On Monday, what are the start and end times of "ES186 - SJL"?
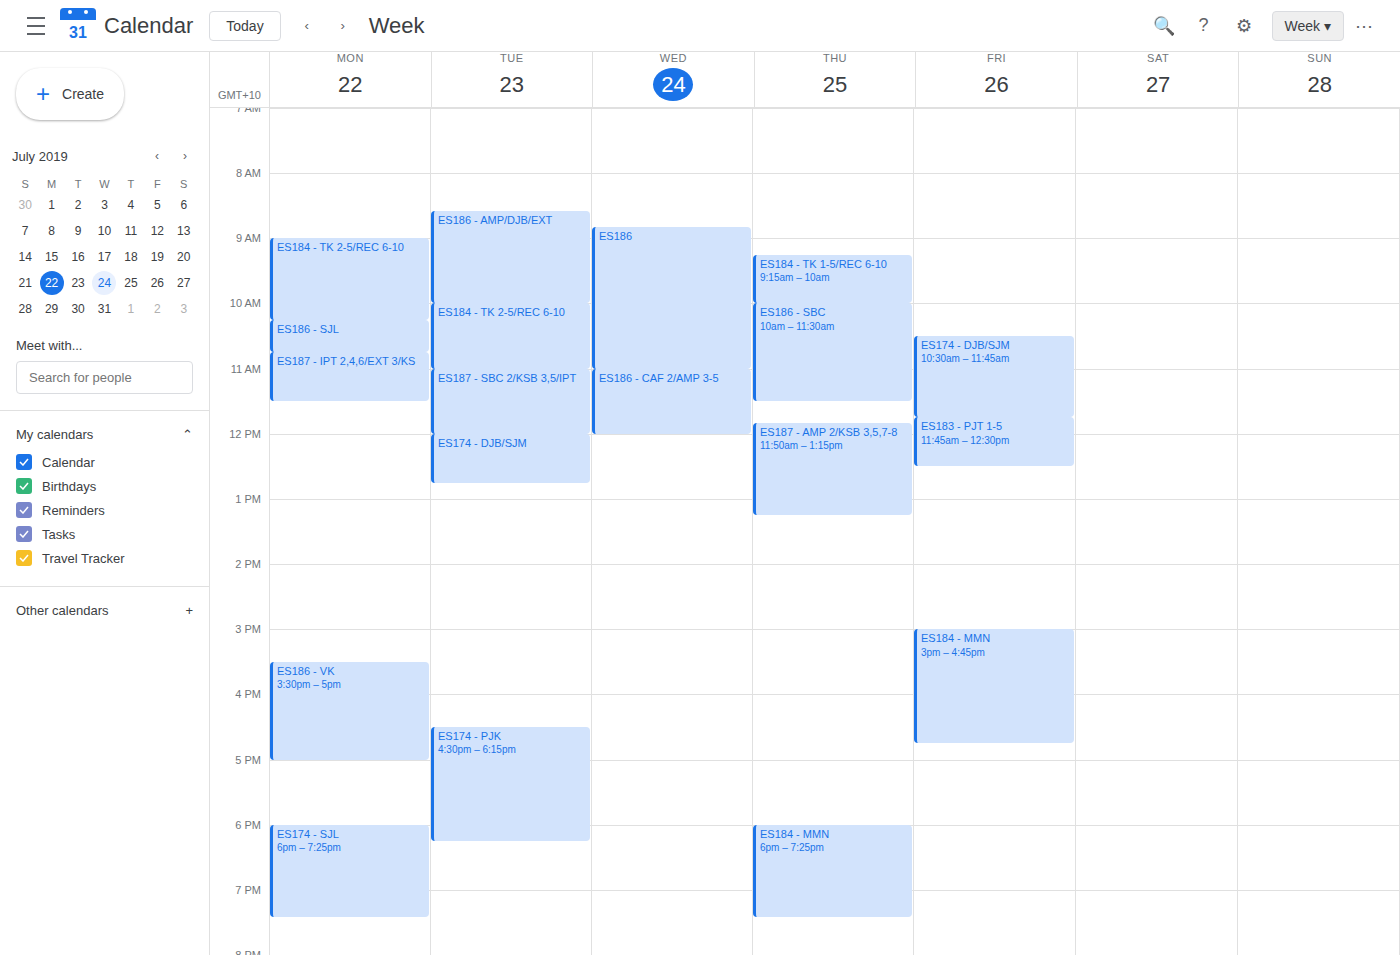
10:15 AM to 10:45 AM